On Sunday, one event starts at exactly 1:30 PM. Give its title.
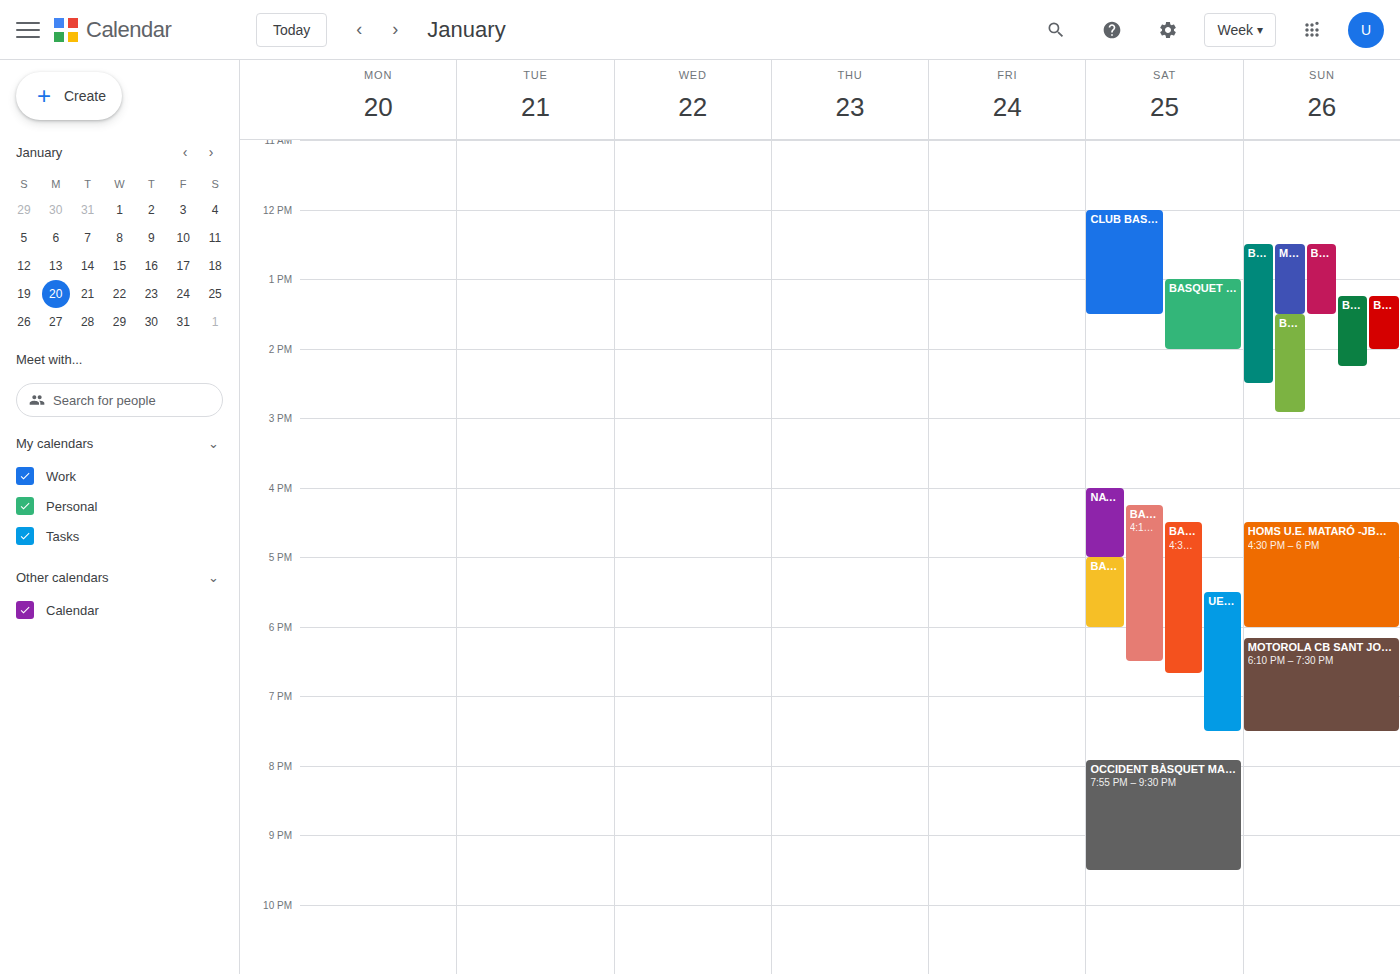
"BASKET ALMEDA vs UE SANT C"